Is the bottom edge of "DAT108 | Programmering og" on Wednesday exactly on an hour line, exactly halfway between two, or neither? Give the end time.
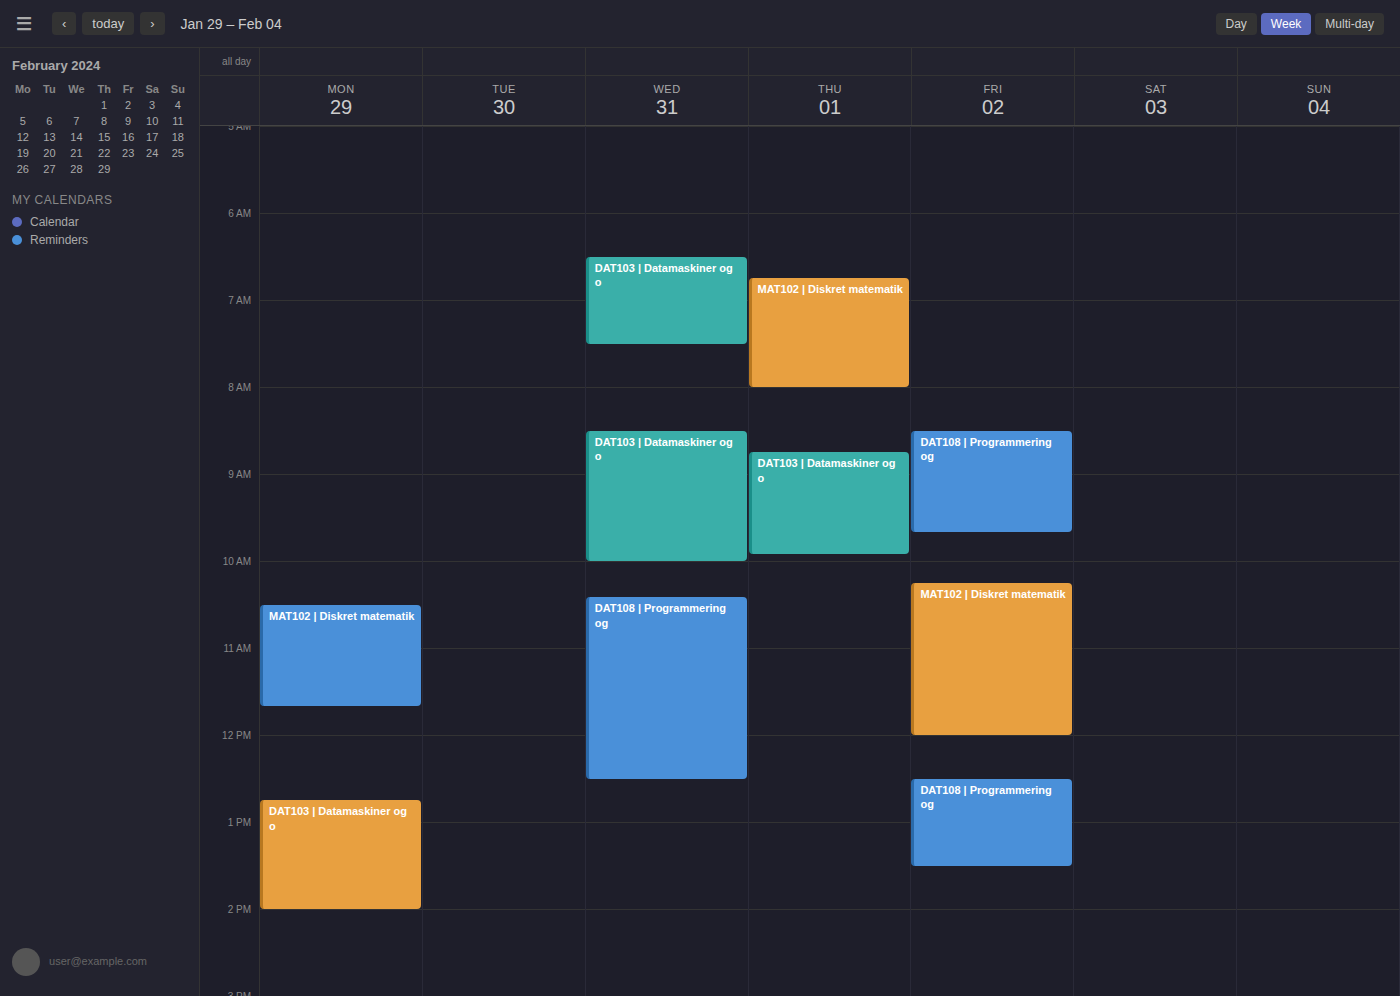
12:30 -- halfway between the 12:00 and 13:00 lines.